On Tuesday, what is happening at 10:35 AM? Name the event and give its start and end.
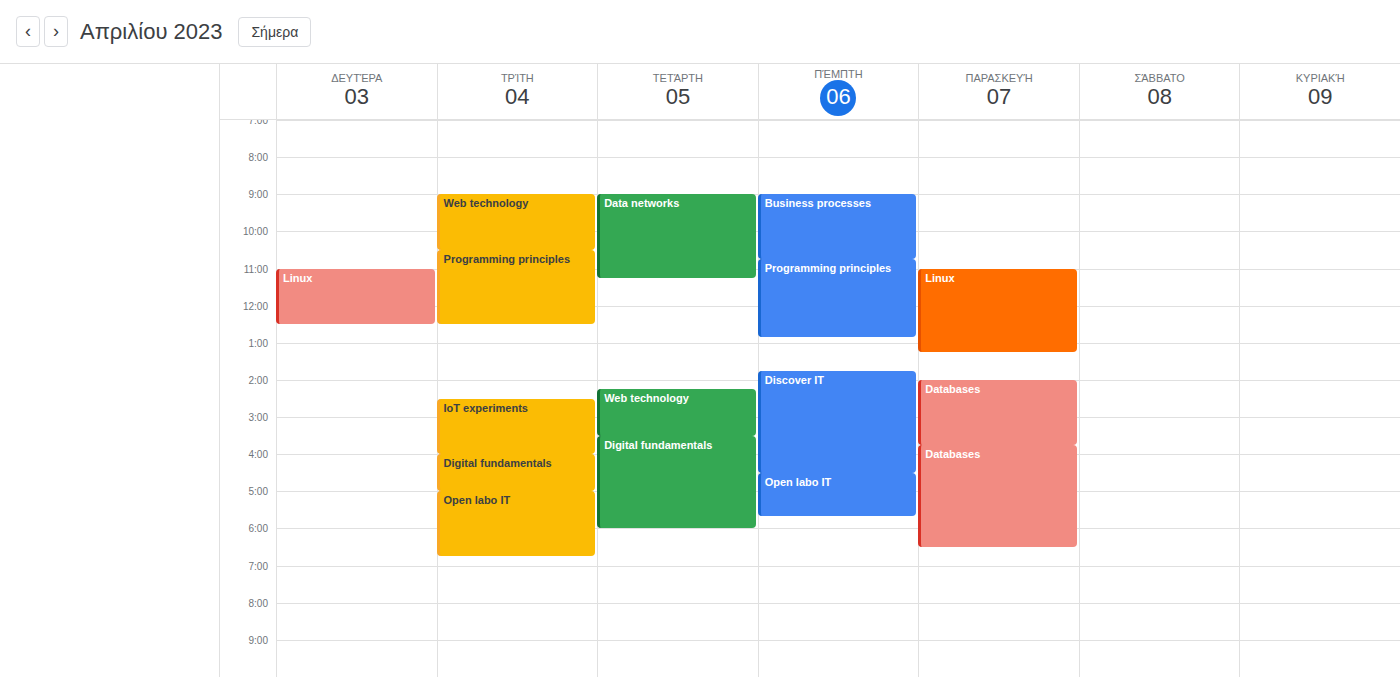
"Programming principles", 10:30 AM to 12:30 PM